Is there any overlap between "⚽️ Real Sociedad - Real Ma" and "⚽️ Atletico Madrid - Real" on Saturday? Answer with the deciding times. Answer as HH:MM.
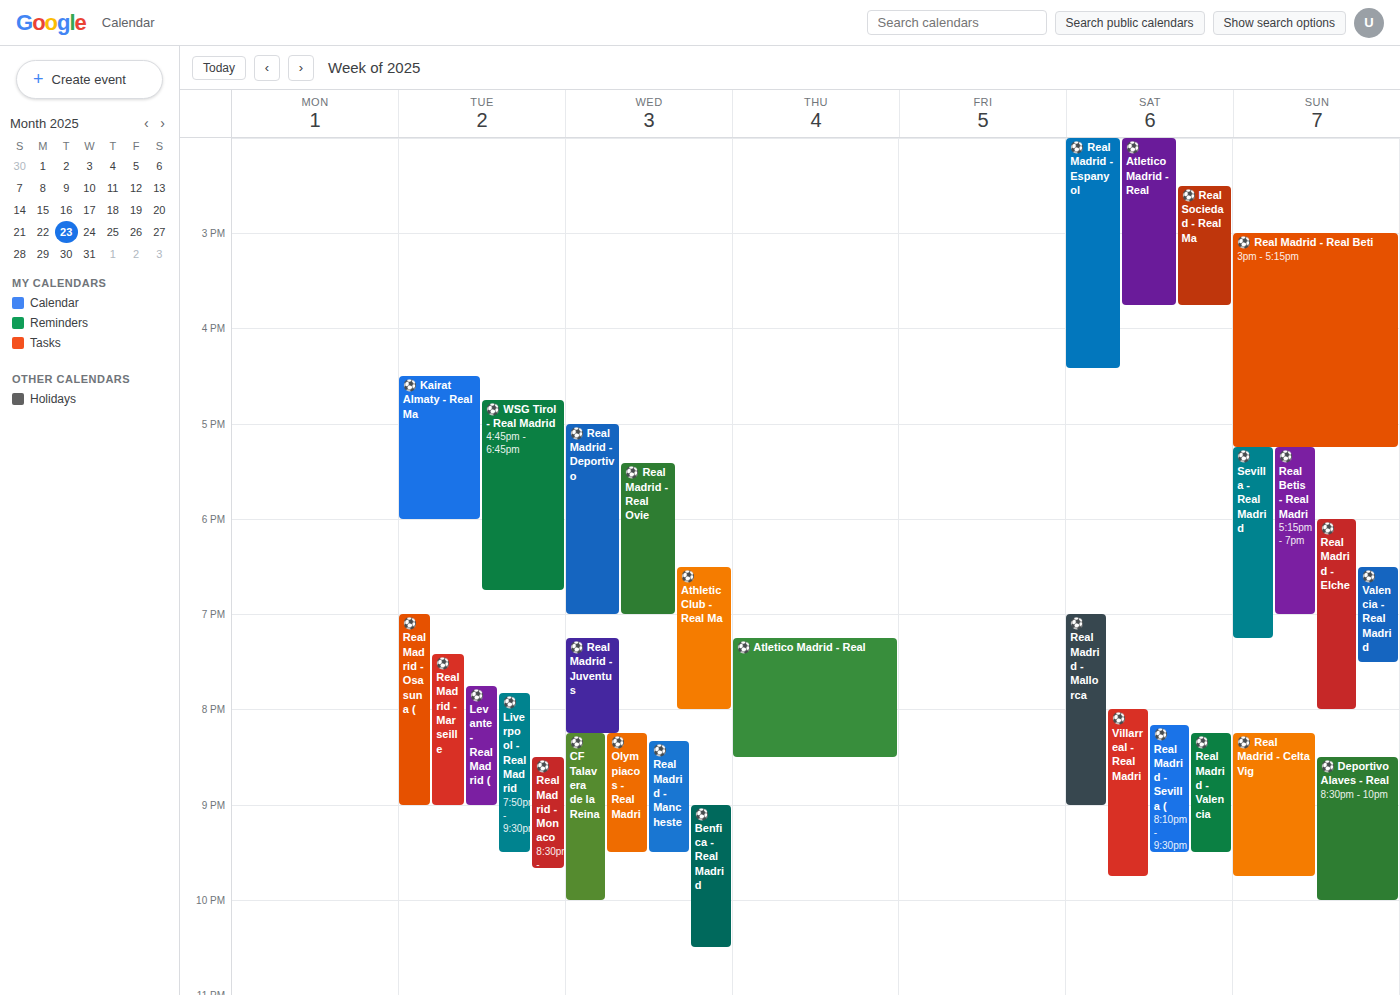
"⚽️ Real Sociedad - Real Ma" starts at 14:30, before "⚽️ Atletico Madrid - Real" ends at 15:45 -- they overlap.